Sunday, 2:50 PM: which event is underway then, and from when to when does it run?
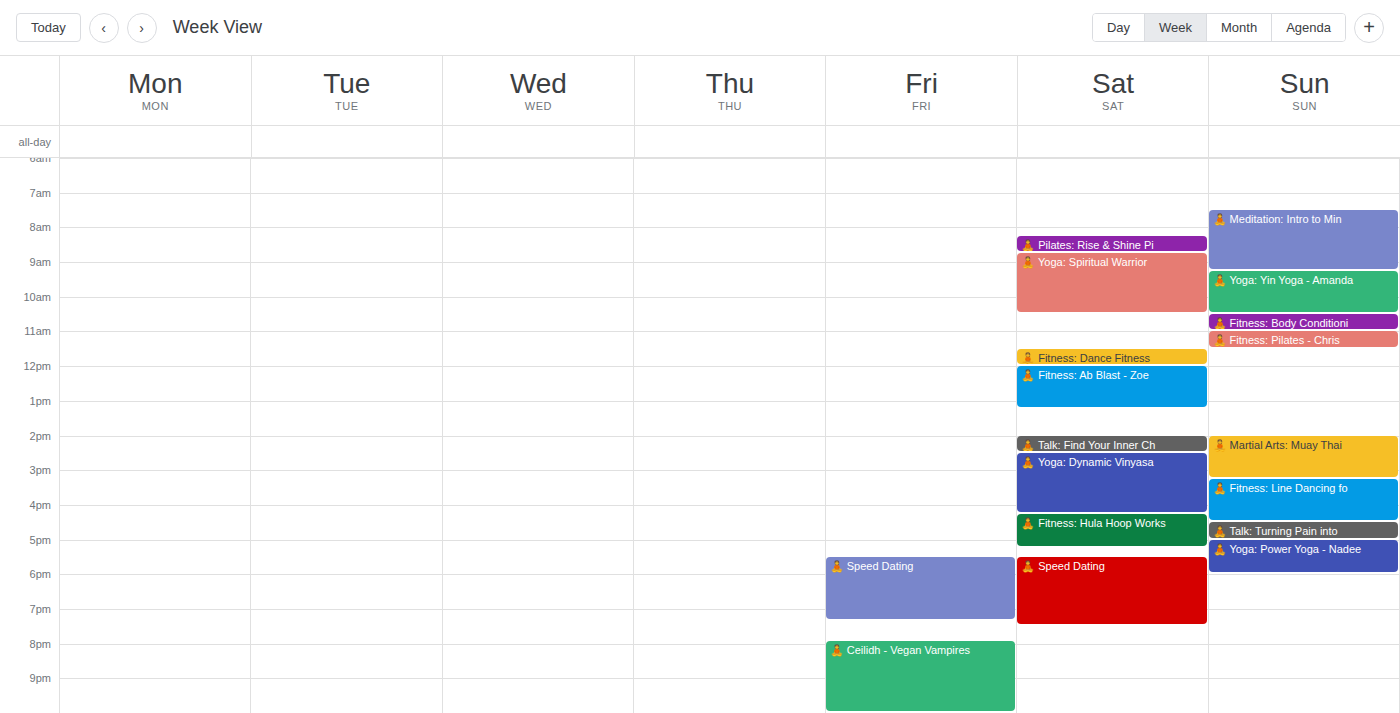
"🧘 Martial Arts: Muay Thai", 2:00 PM to 3:15 PM